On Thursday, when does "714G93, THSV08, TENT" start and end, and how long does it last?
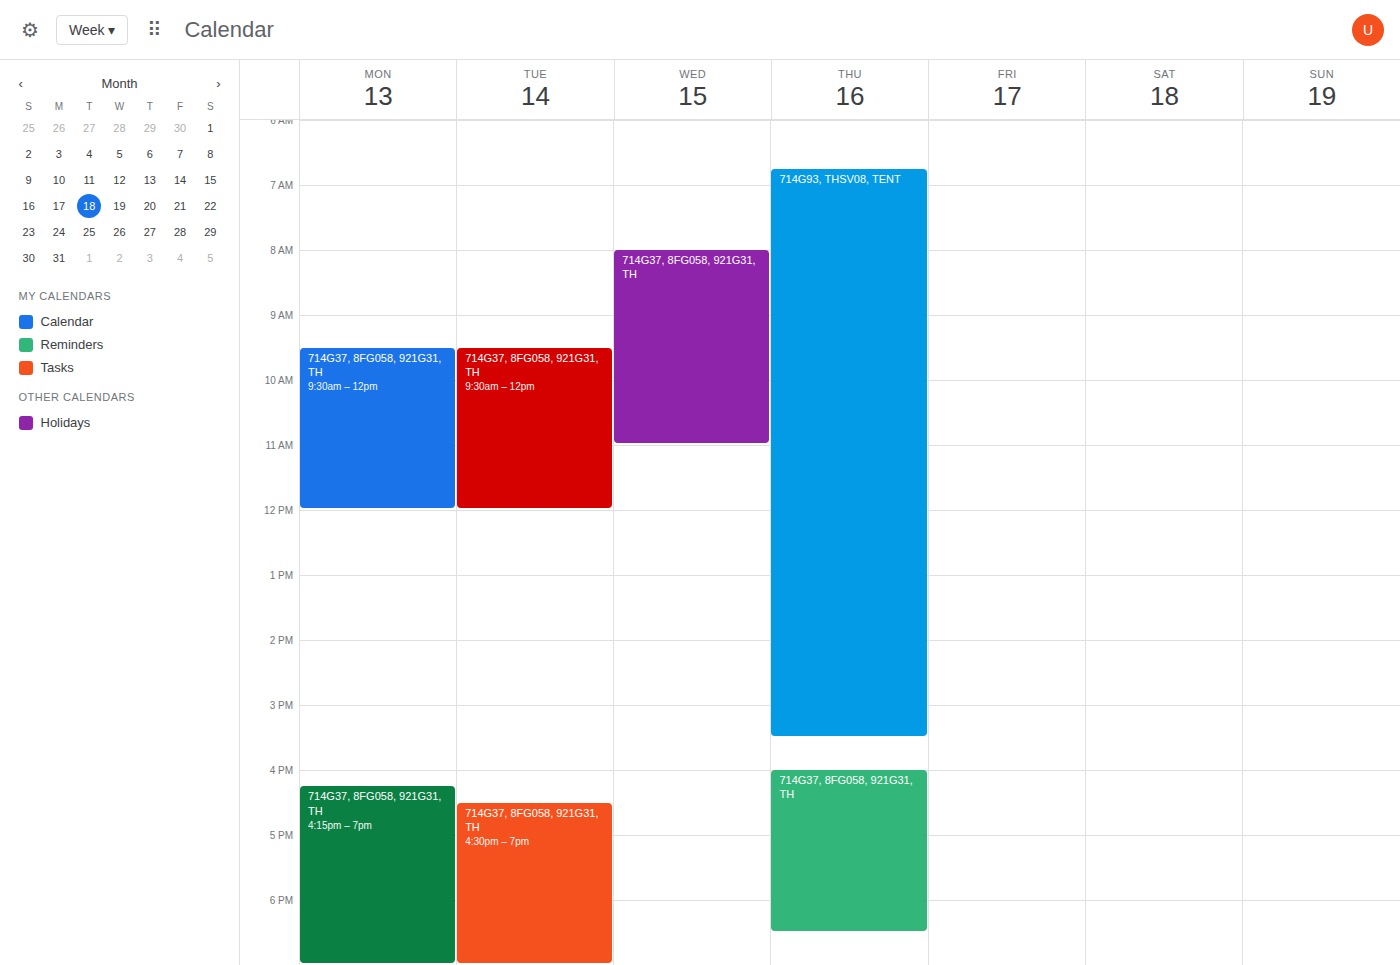
06:45 to 15:30, 8 hours 45 minutes